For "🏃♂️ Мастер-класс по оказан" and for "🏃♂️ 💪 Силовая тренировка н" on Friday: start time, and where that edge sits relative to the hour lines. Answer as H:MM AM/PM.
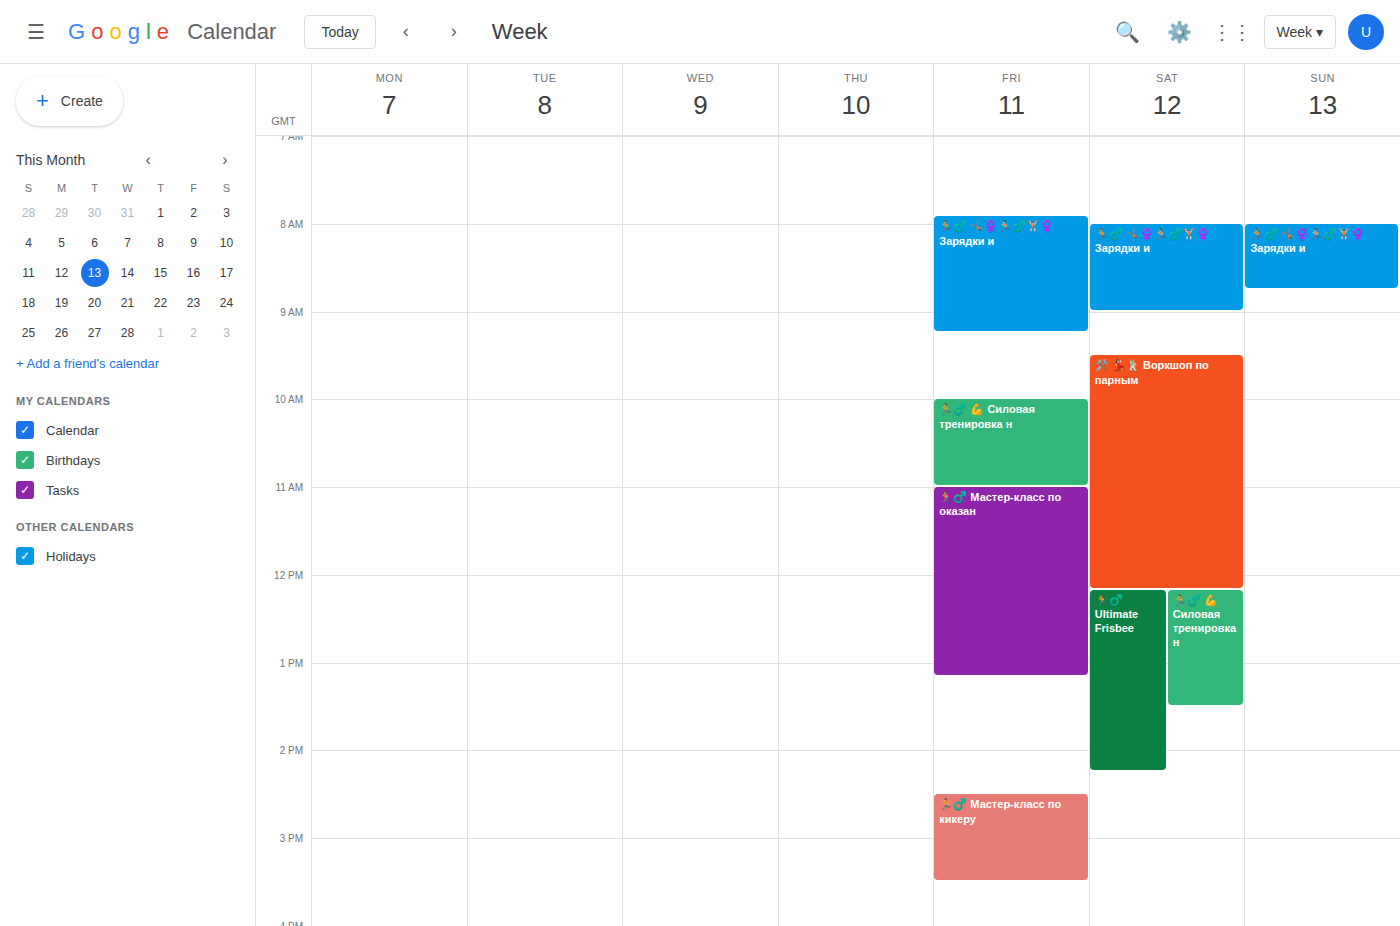
"🏃♂️ Мастер-класс по оказан": 11:00 AM, exactly on the 11 AM line. "🏃♂️ 💪 Силовая тренировка н": 10:00 AM, exactly on the 10 AM line.